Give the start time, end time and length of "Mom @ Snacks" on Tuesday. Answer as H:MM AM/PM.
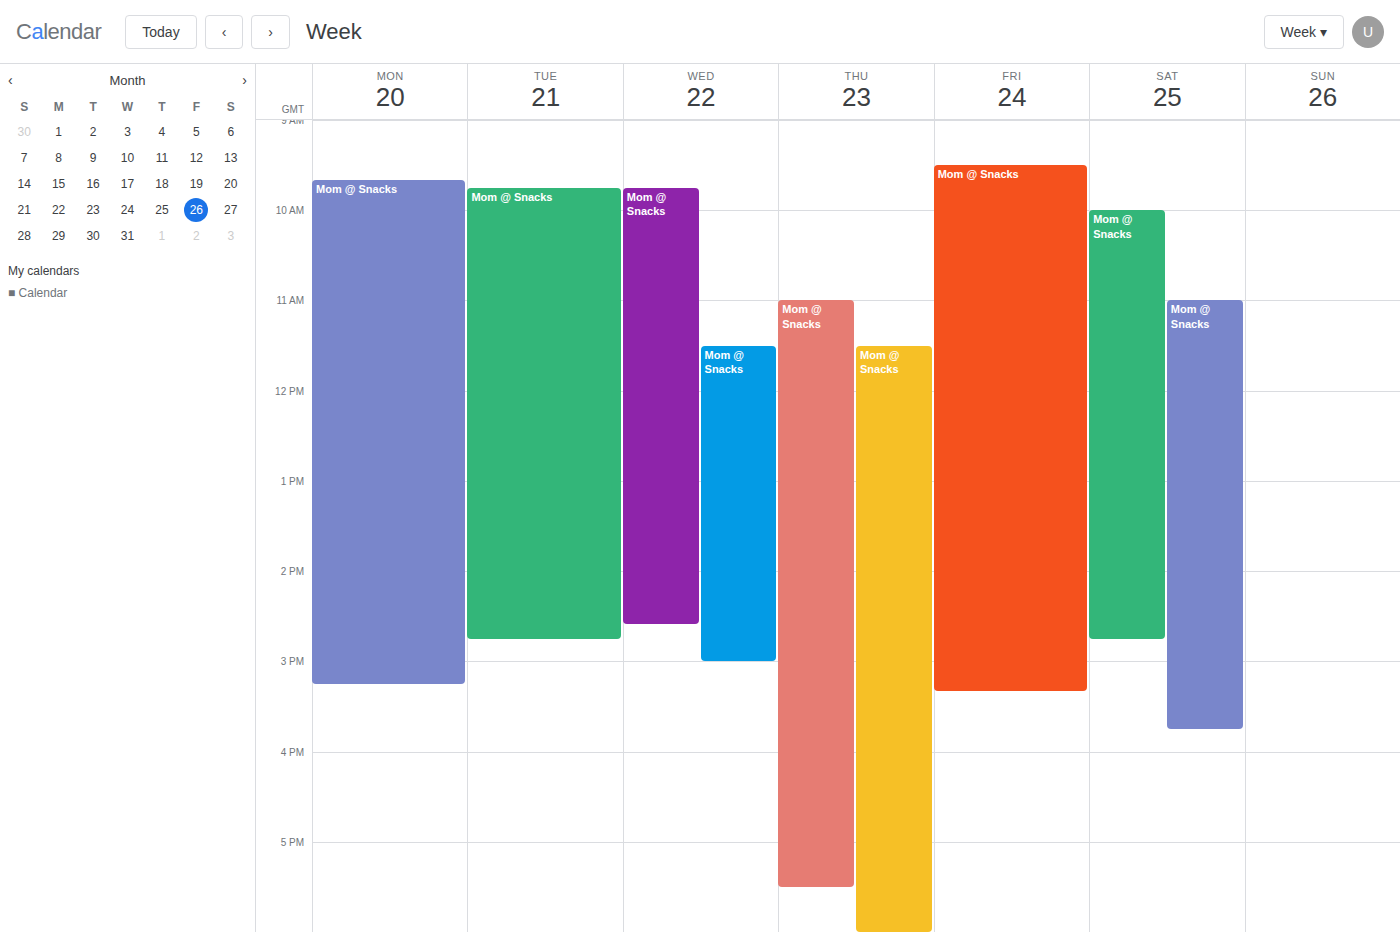
9:45 AM to 2:45 PM, 5 hours